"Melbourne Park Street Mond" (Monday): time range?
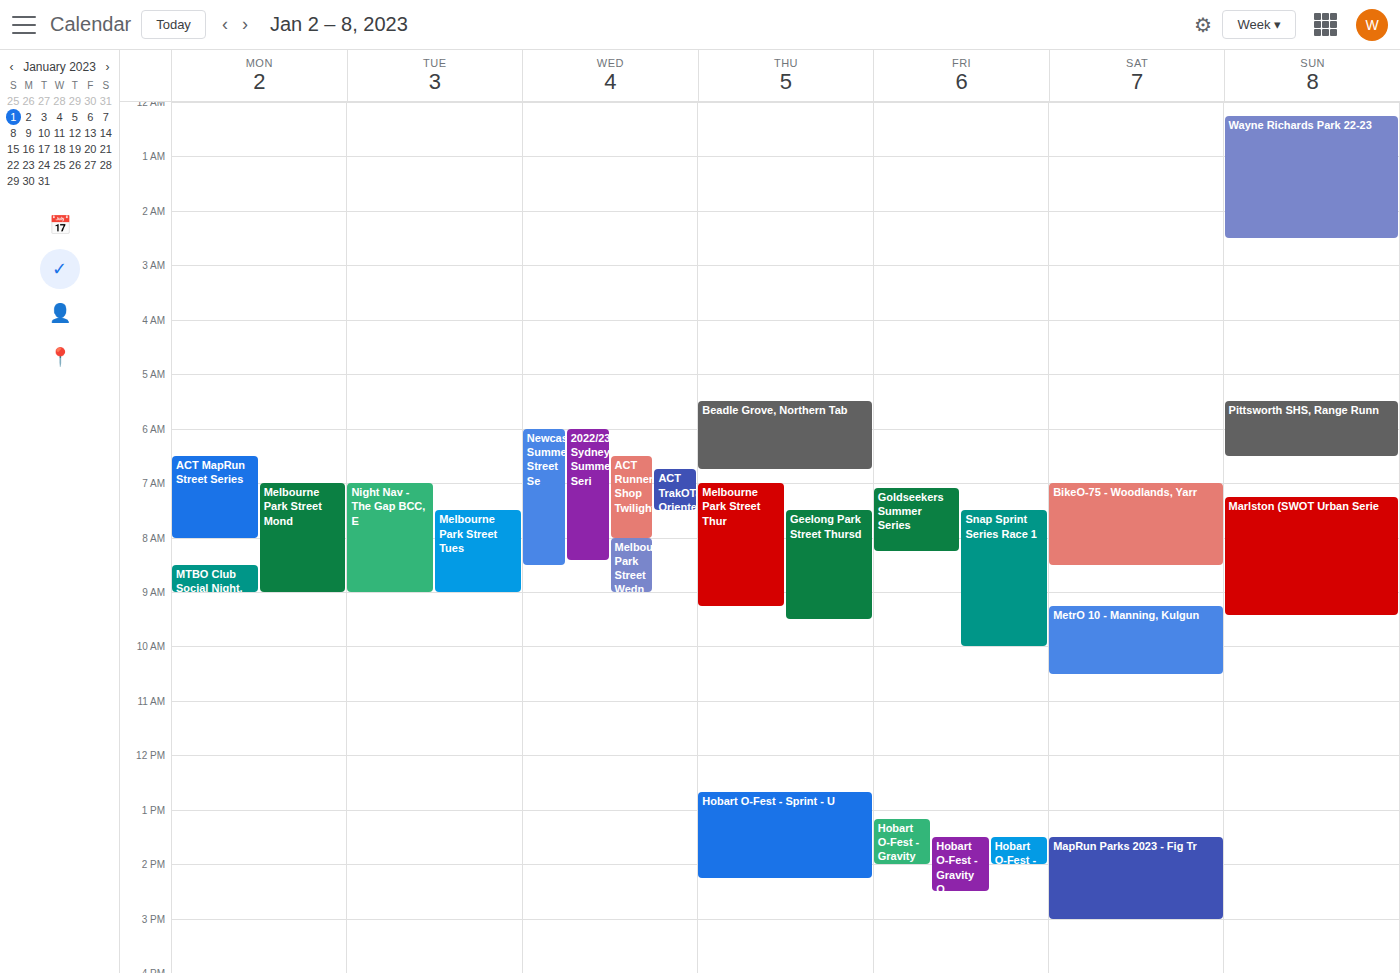
7:00 AM to 9:00 AM